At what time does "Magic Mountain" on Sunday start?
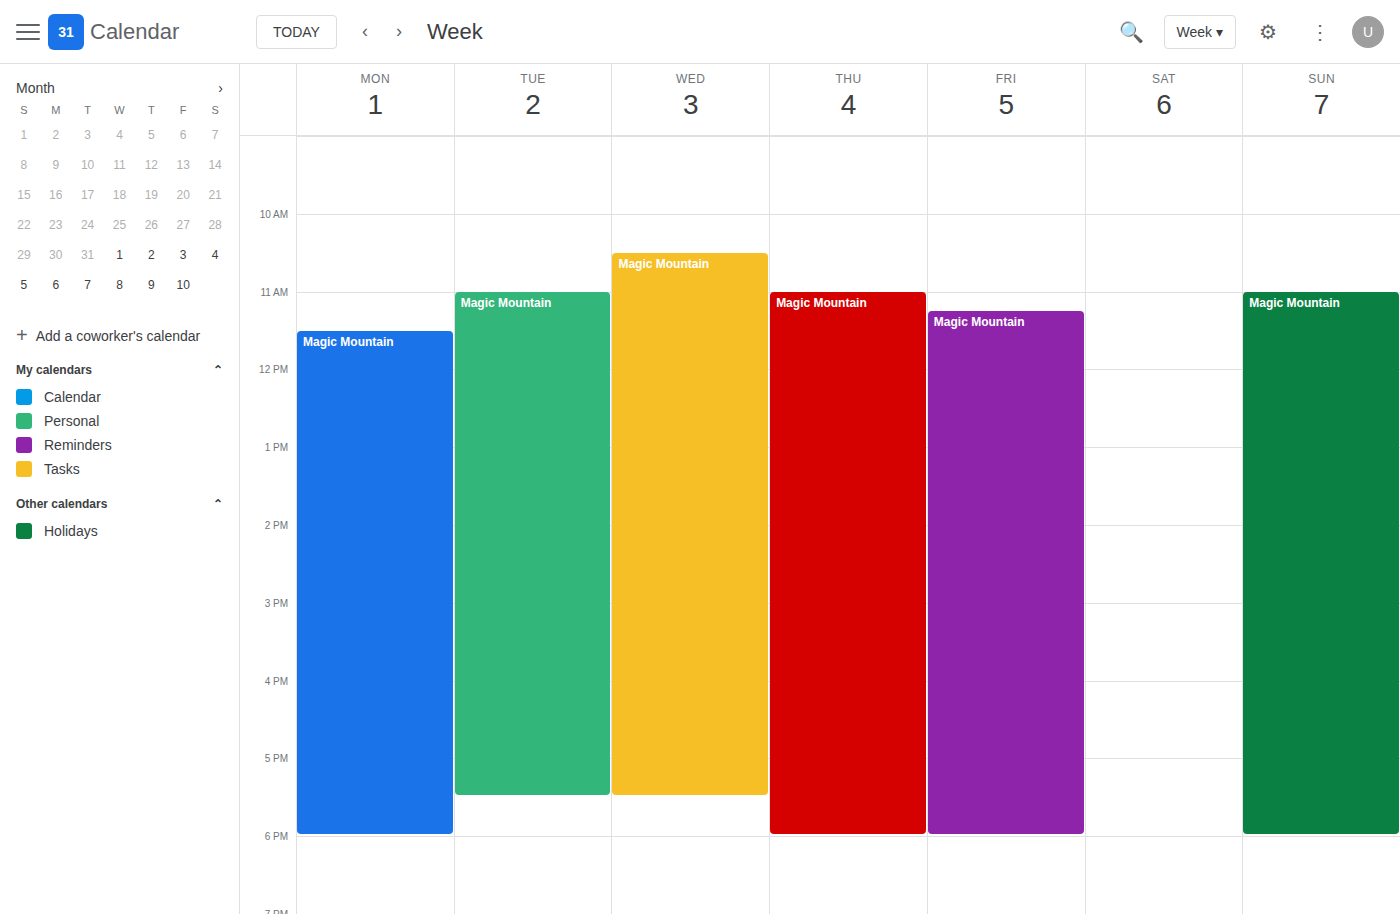
11:00 AM